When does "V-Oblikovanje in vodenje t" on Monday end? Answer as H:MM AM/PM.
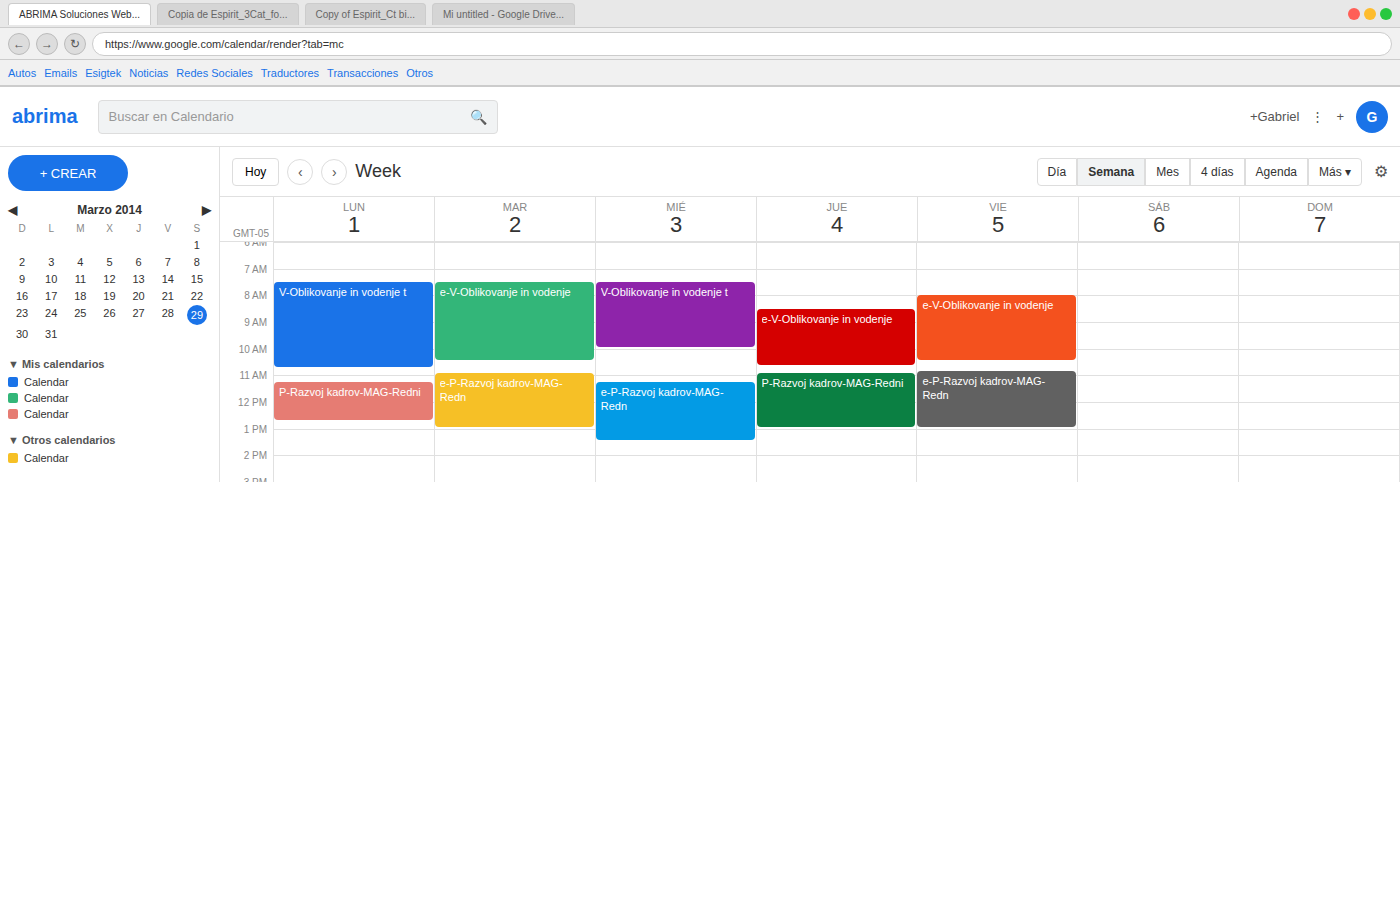
10:45 AM